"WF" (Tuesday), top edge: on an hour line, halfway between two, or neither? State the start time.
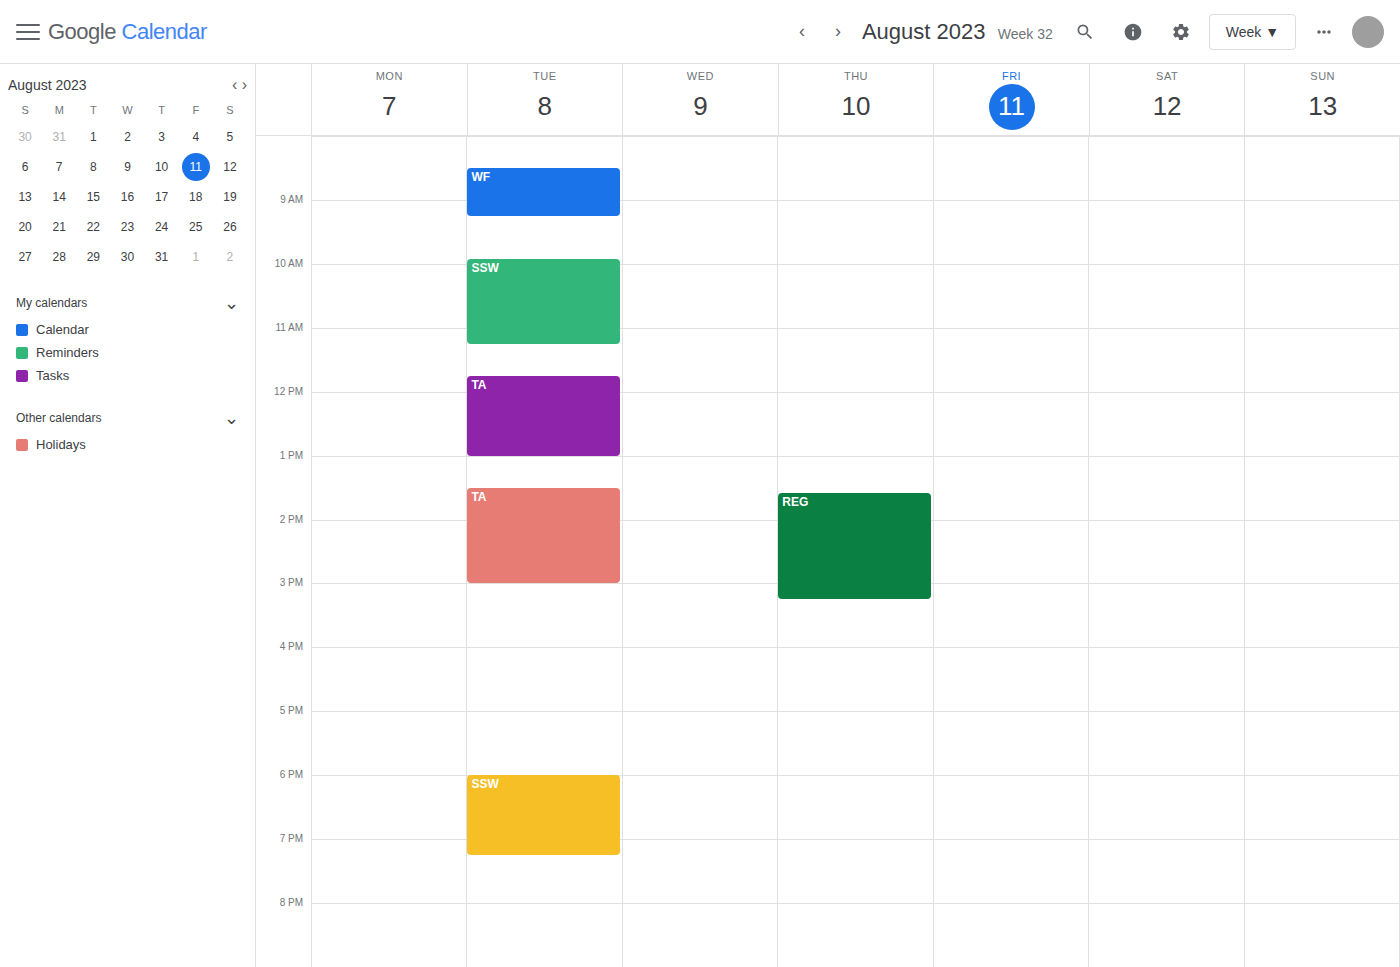
8:30 AM -- halfway between the 8 AM and 9 AM lines.